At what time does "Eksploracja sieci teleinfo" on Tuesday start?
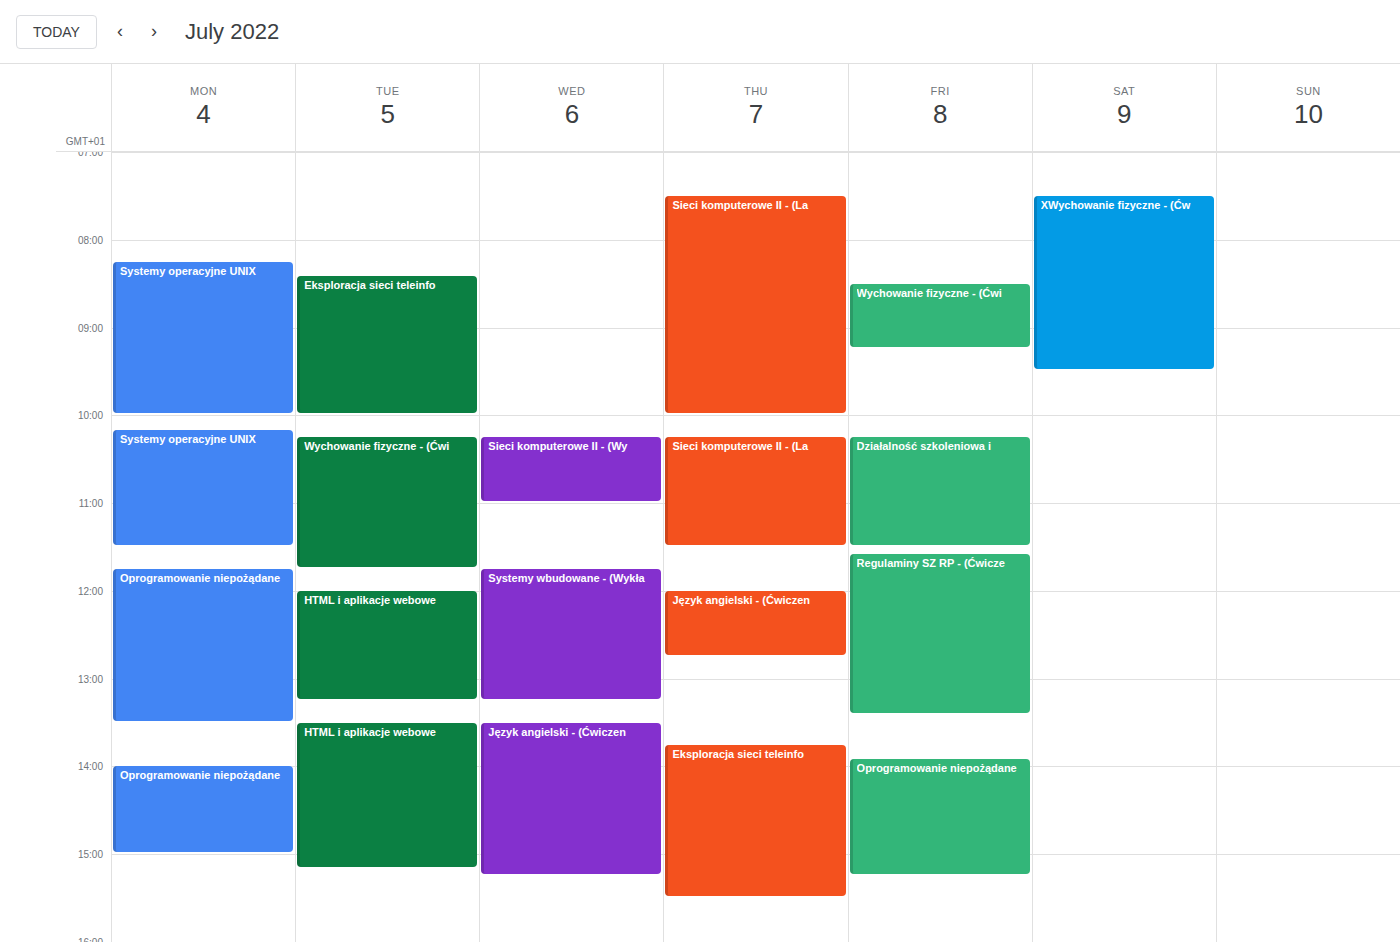
8:25 AM